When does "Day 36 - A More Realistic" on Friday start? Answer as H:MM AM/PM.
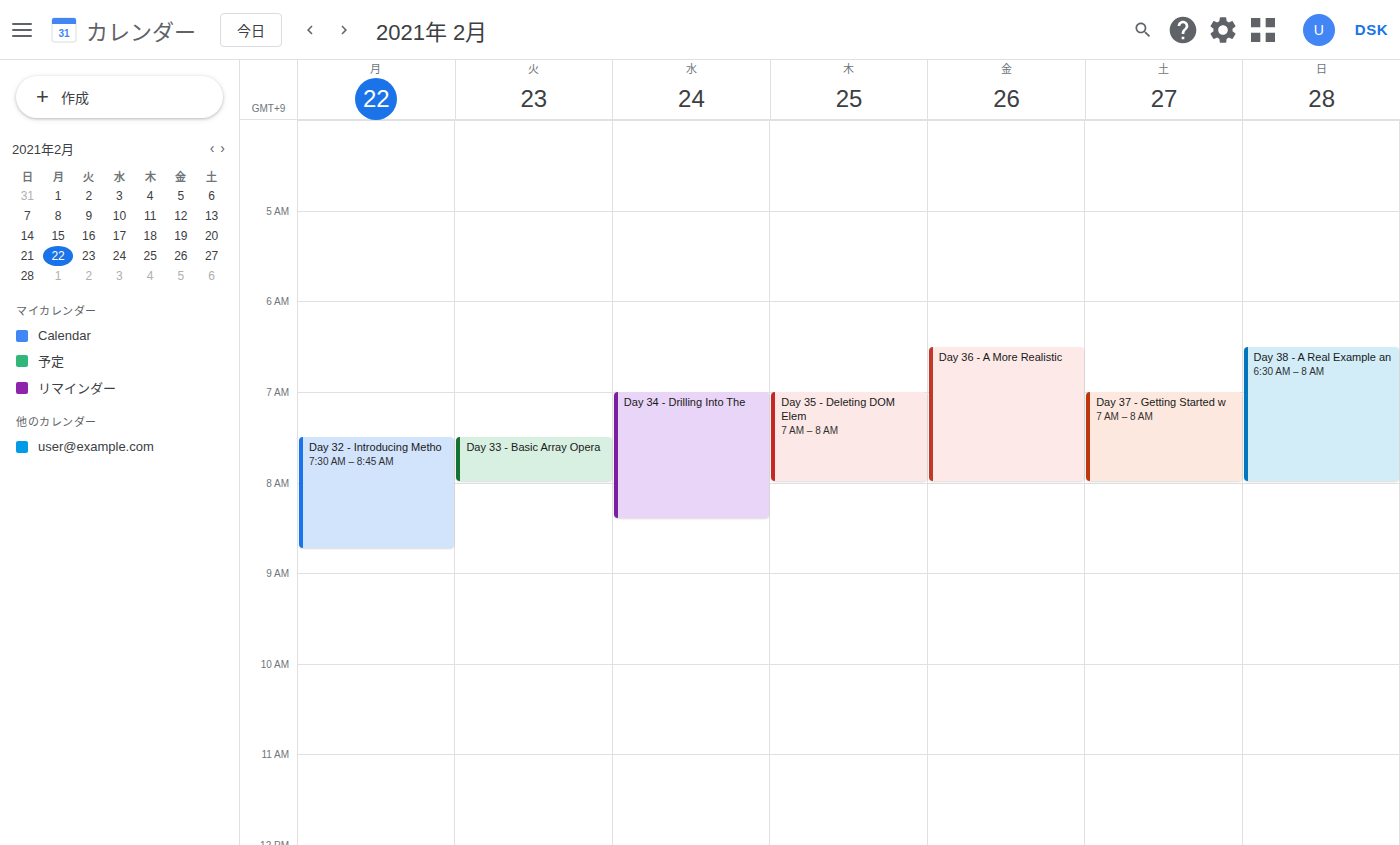
6:30 AM